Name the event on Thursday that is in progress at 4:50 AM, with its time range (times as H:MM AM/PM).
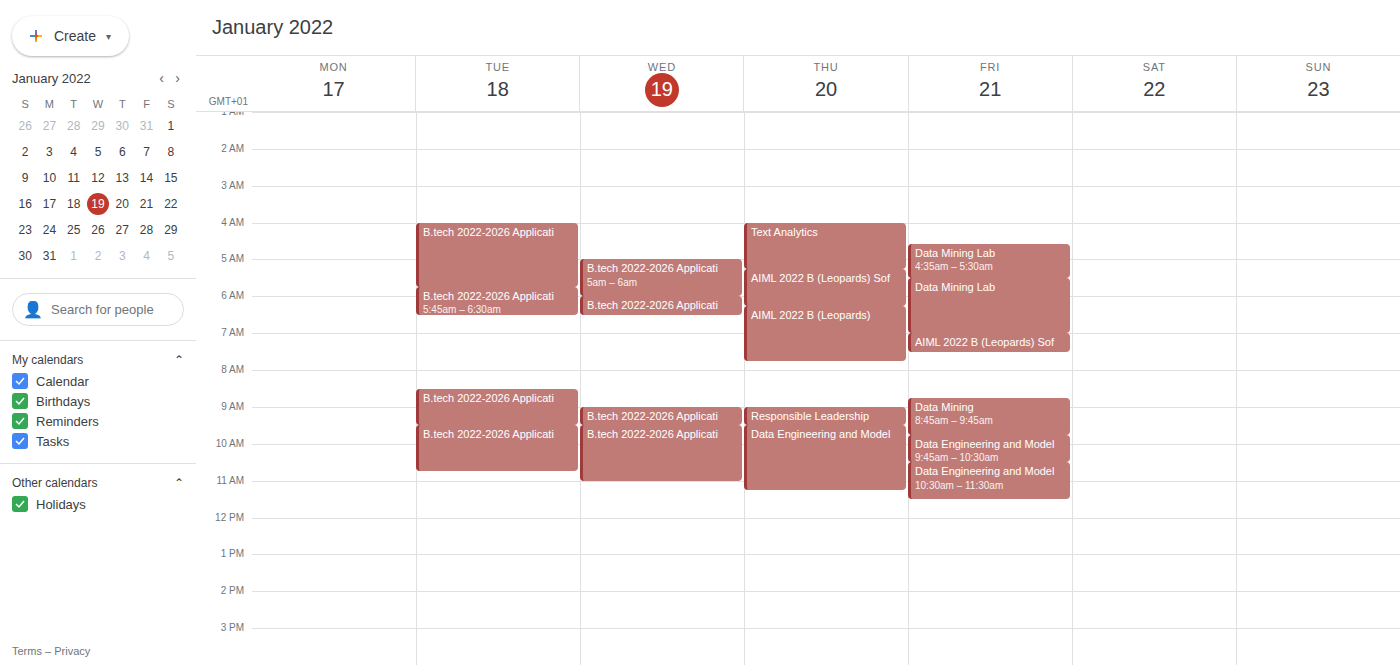
"Text Analytics", 4:00 AM to 5:15 AM